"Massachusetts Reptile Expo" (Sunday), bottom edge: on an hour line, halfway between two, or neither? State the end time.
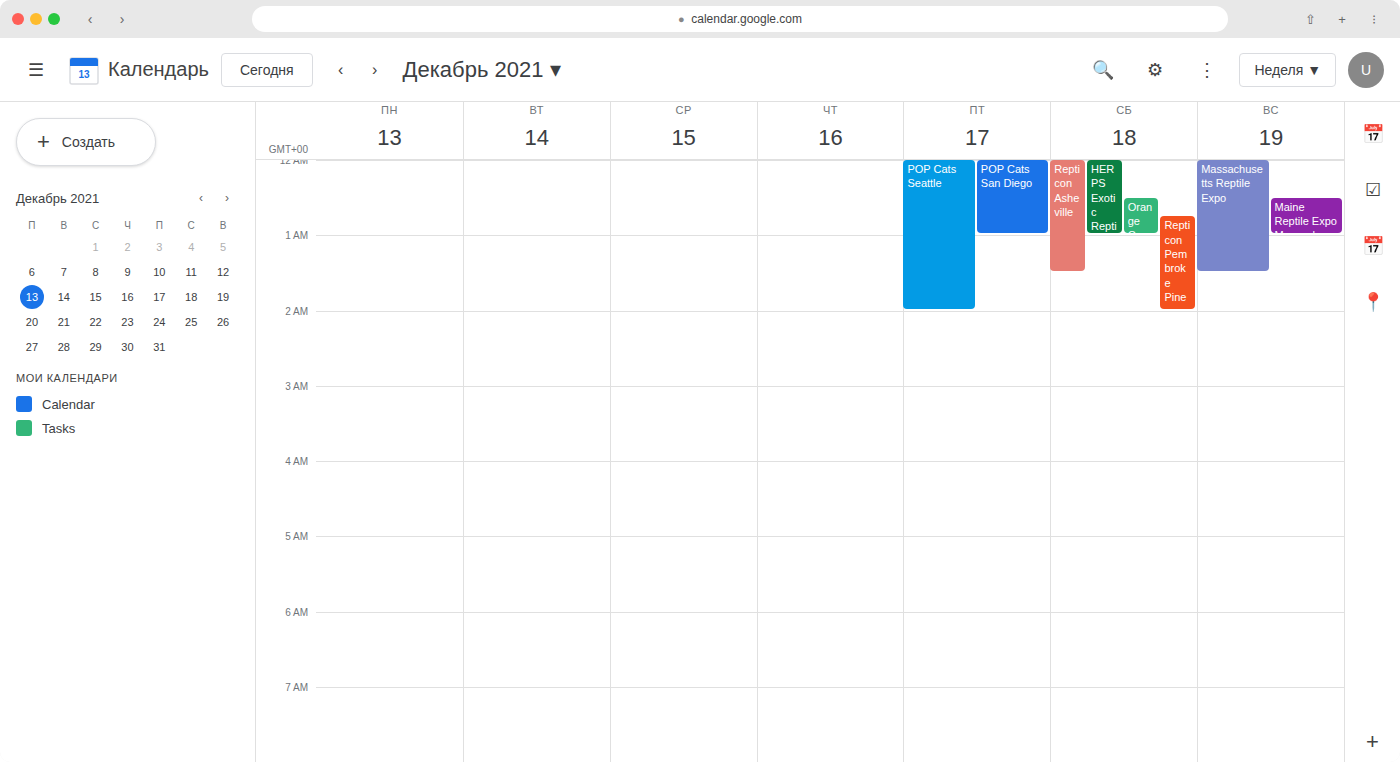
01:30 -- halfway between the 01:00 and 02:00 lines.